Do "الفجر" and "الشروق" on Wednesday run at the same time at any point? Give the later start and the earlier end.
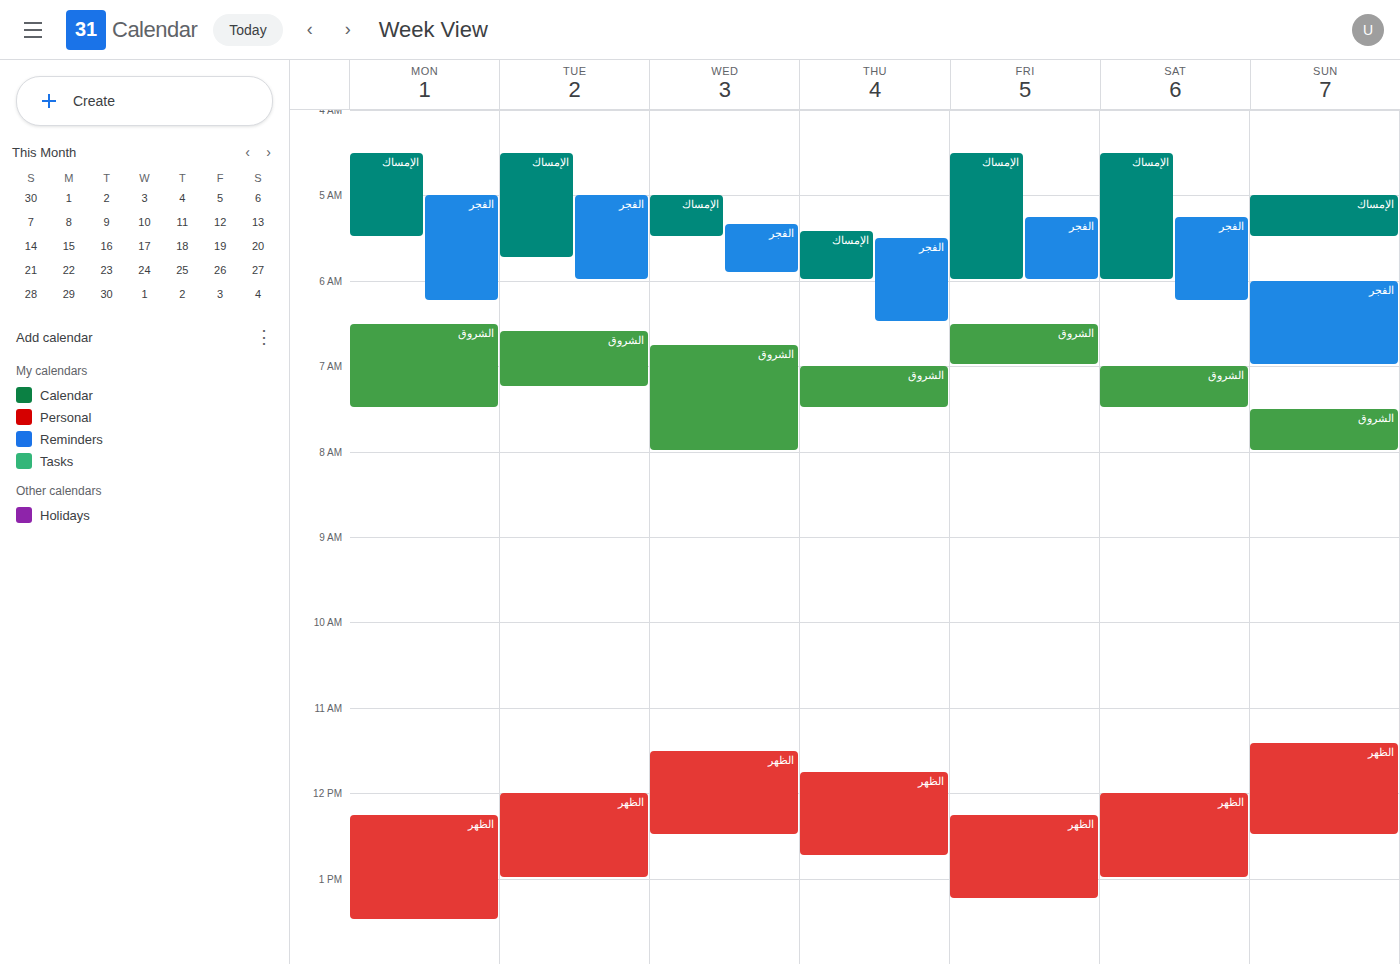
"الفجر" ends at 05:55 and "الشروق" starts at 06:45 -- no overlap.